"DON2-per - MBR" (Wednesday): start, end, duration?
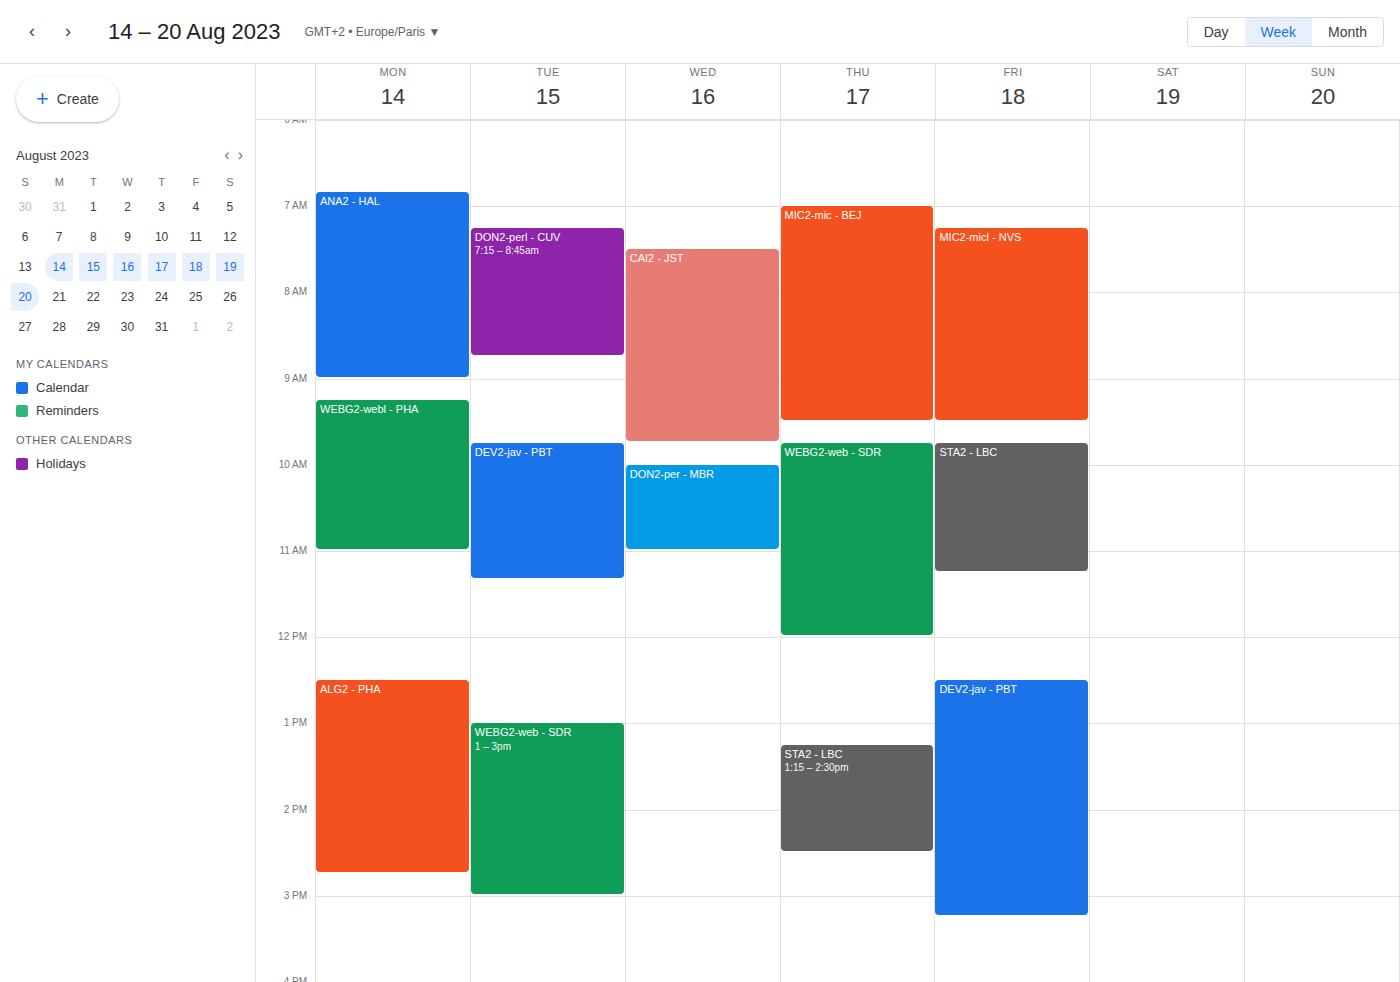
10:00 AM to 11:00 AM, 1 hour